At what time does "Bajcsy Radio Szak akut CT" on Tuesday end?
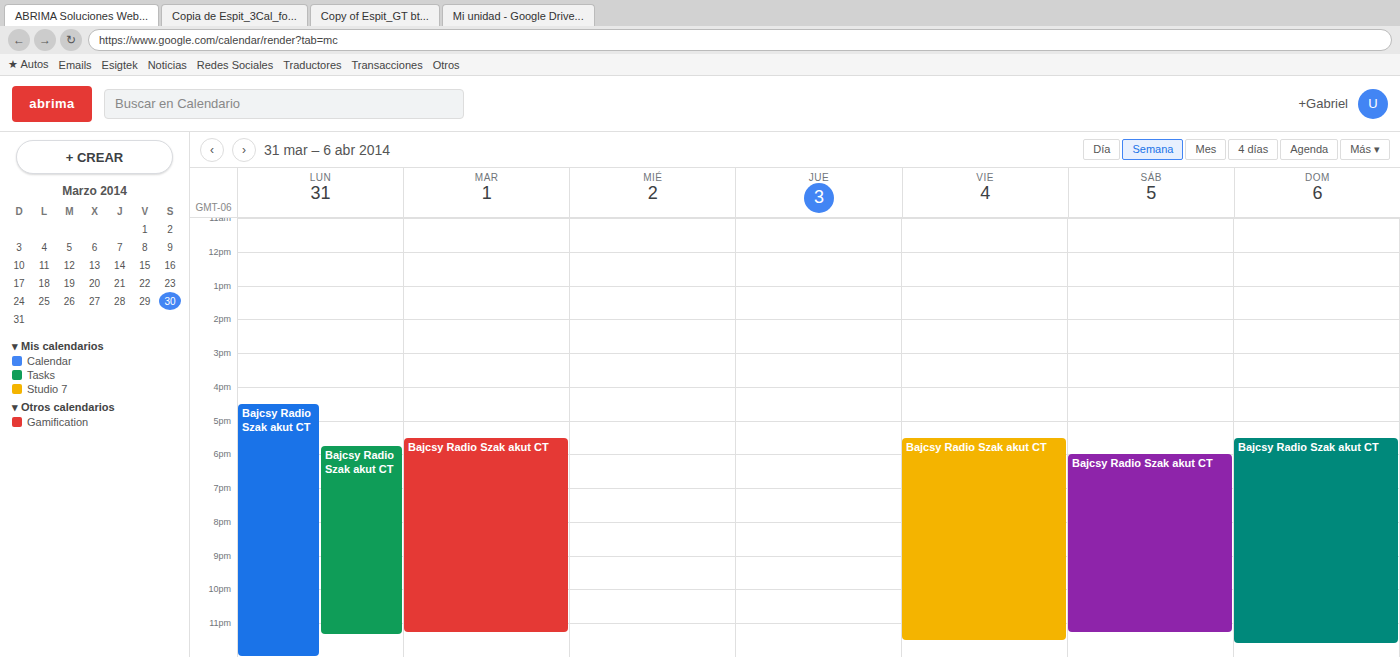
23:15